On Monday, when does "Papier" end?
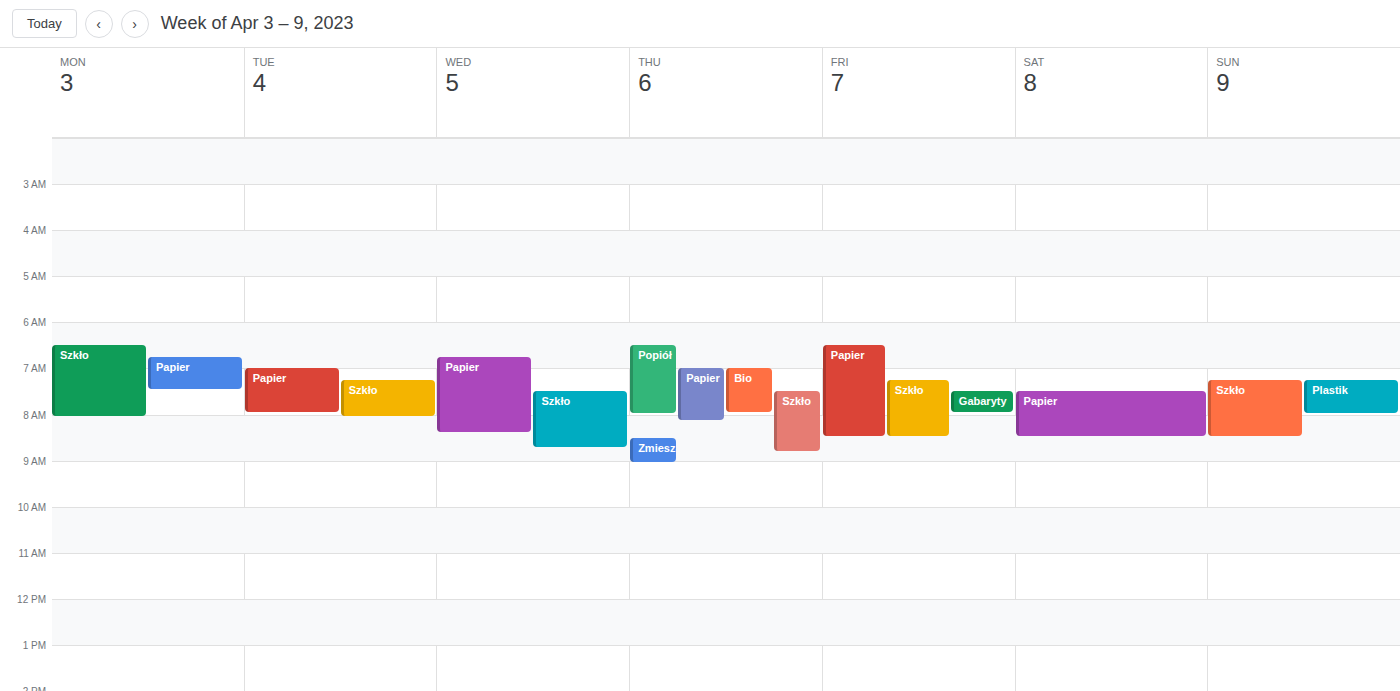
7:30 AM